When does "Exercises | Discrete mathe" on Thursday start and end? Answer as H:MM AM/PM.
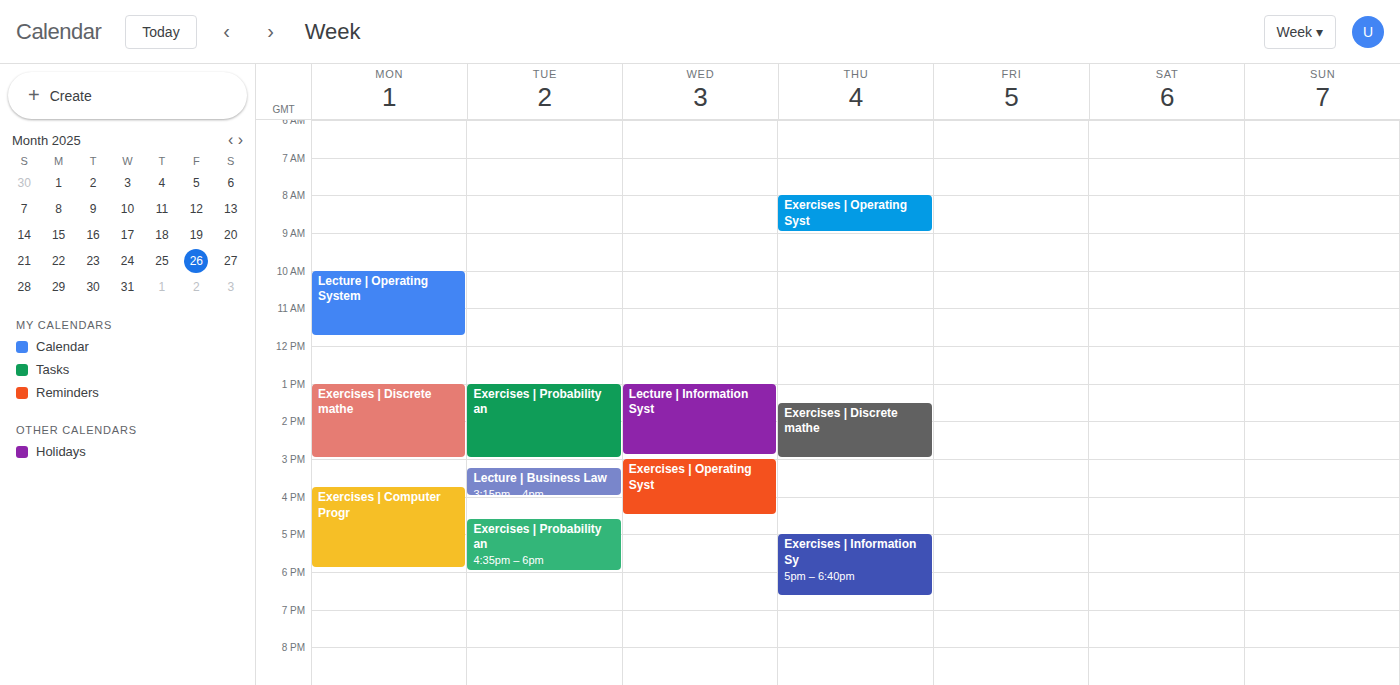
1:30 PM to 3:00 PM